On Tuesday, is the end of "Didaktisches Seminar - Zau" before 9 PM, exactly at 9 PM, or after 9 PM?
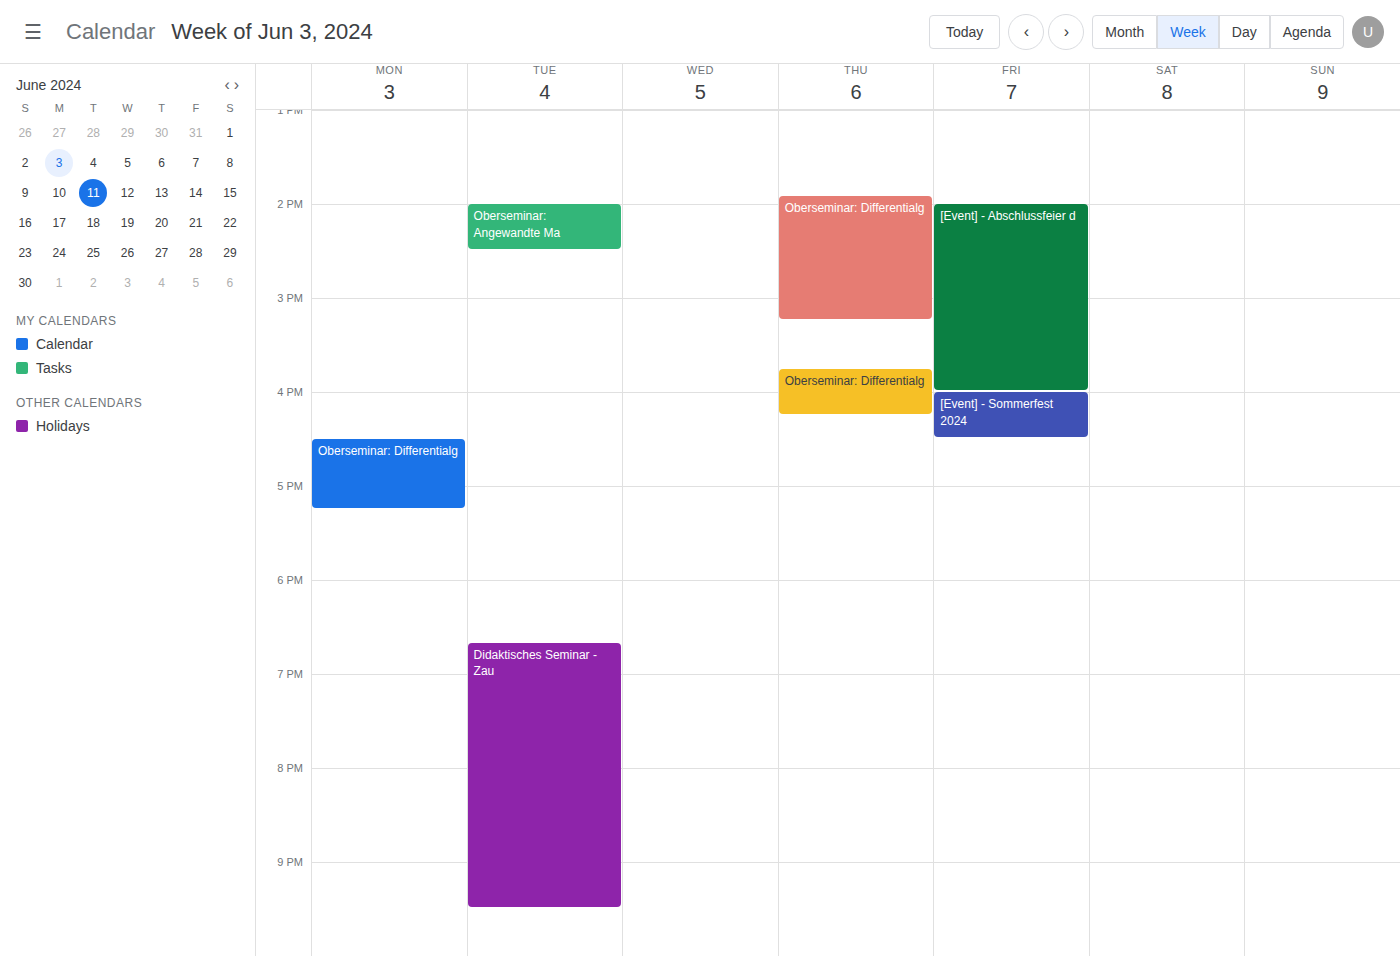
9:30 PM -- after 9 PM, 30 minutes below the 9 PM line.